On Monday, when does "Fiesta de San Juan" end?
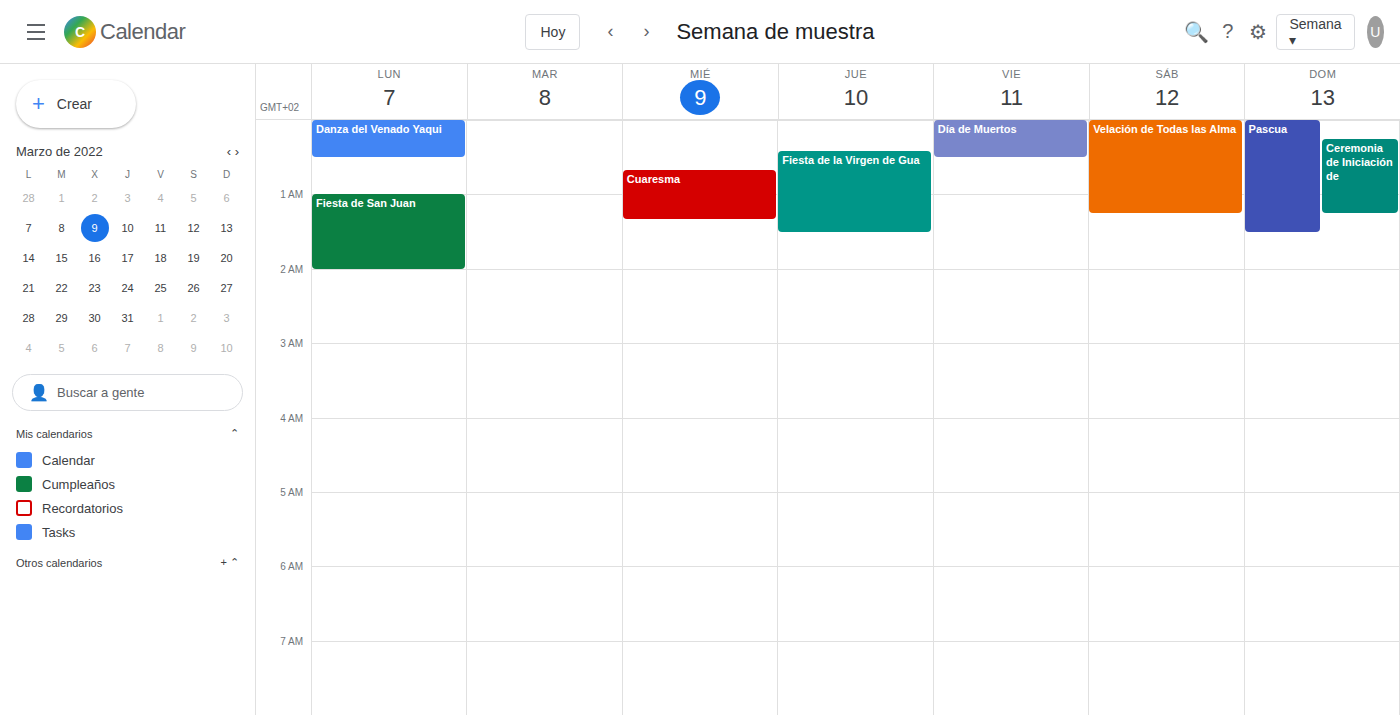
2:00 AM